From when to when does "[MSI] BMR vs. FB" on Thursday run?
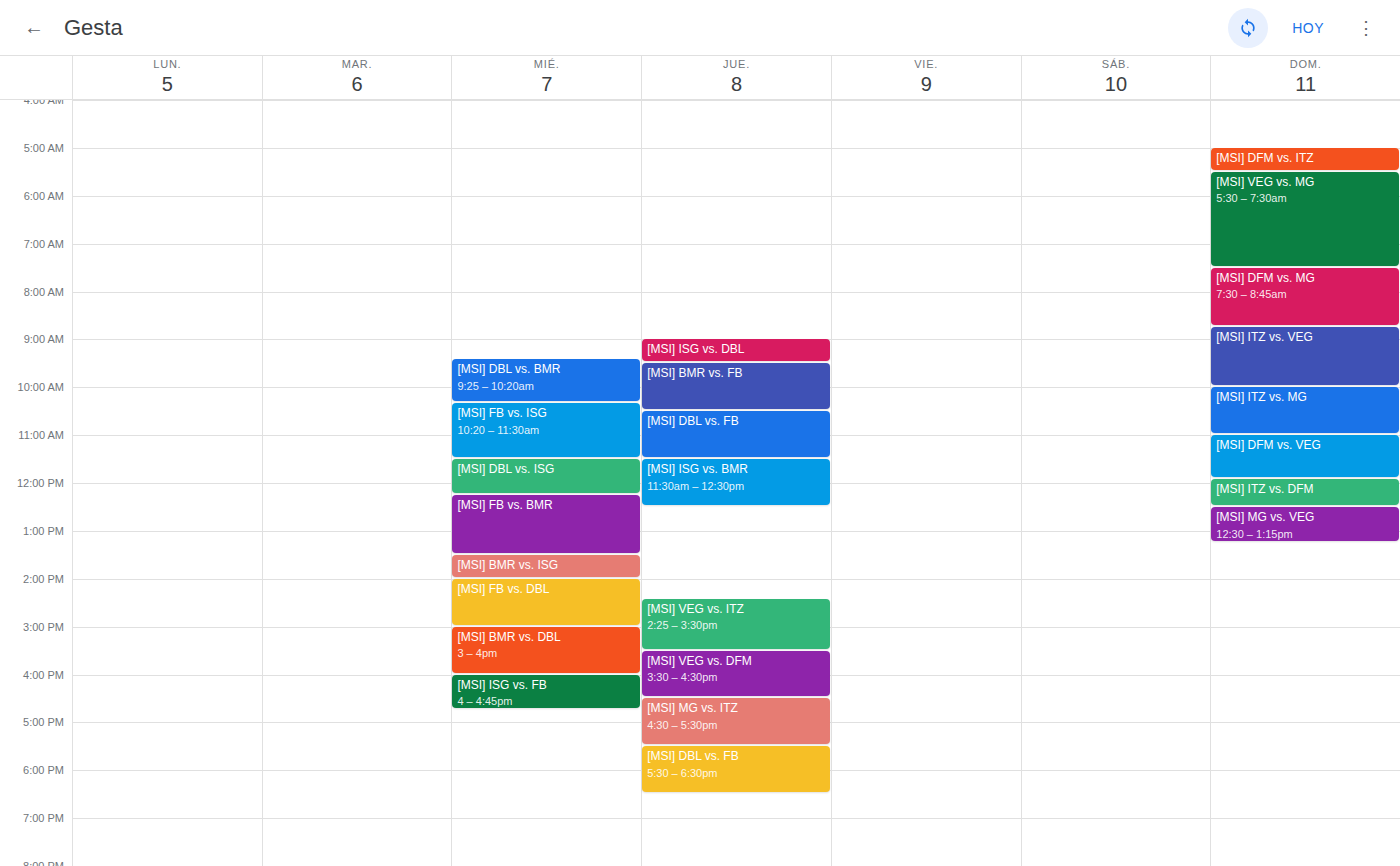
9:30 AM to 10:30 AM